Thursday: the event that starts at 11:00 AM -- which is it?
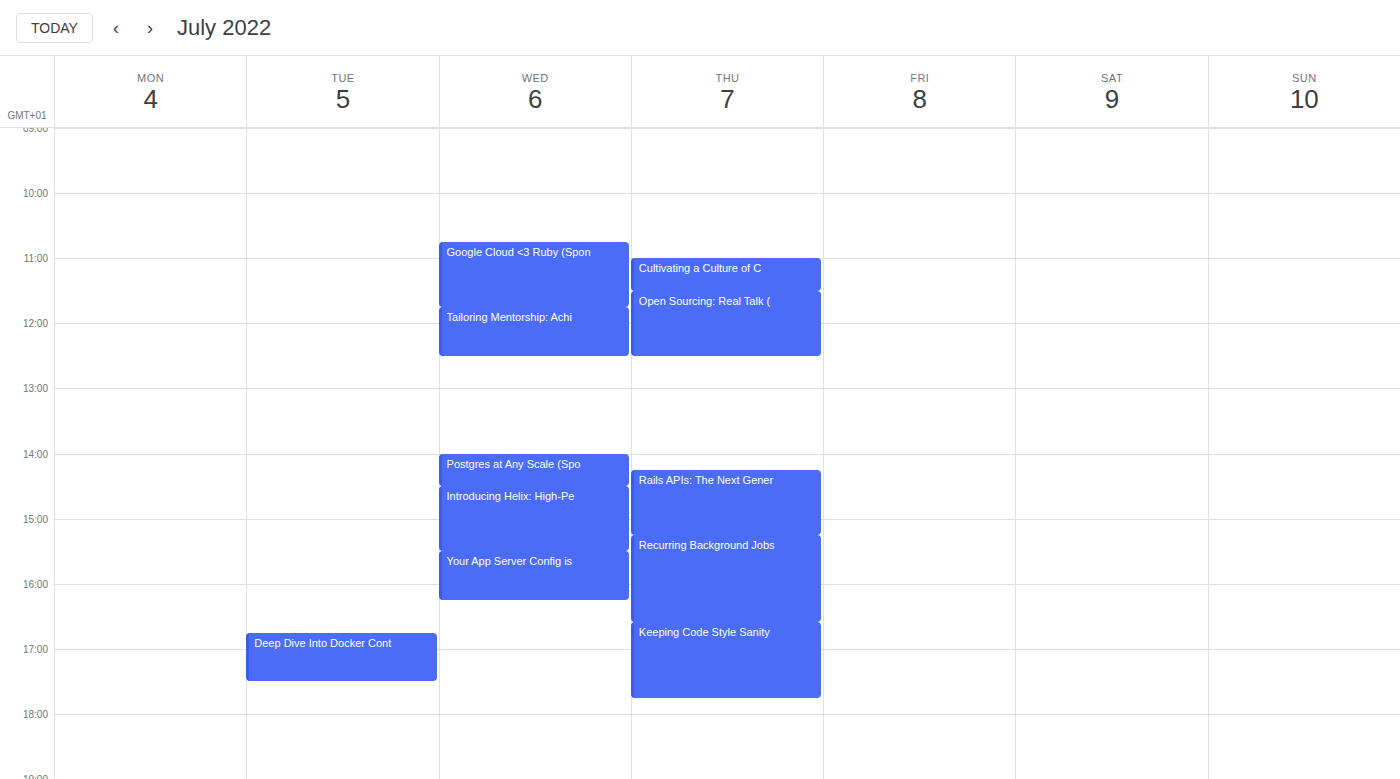
"Cultivating a Culture of C"